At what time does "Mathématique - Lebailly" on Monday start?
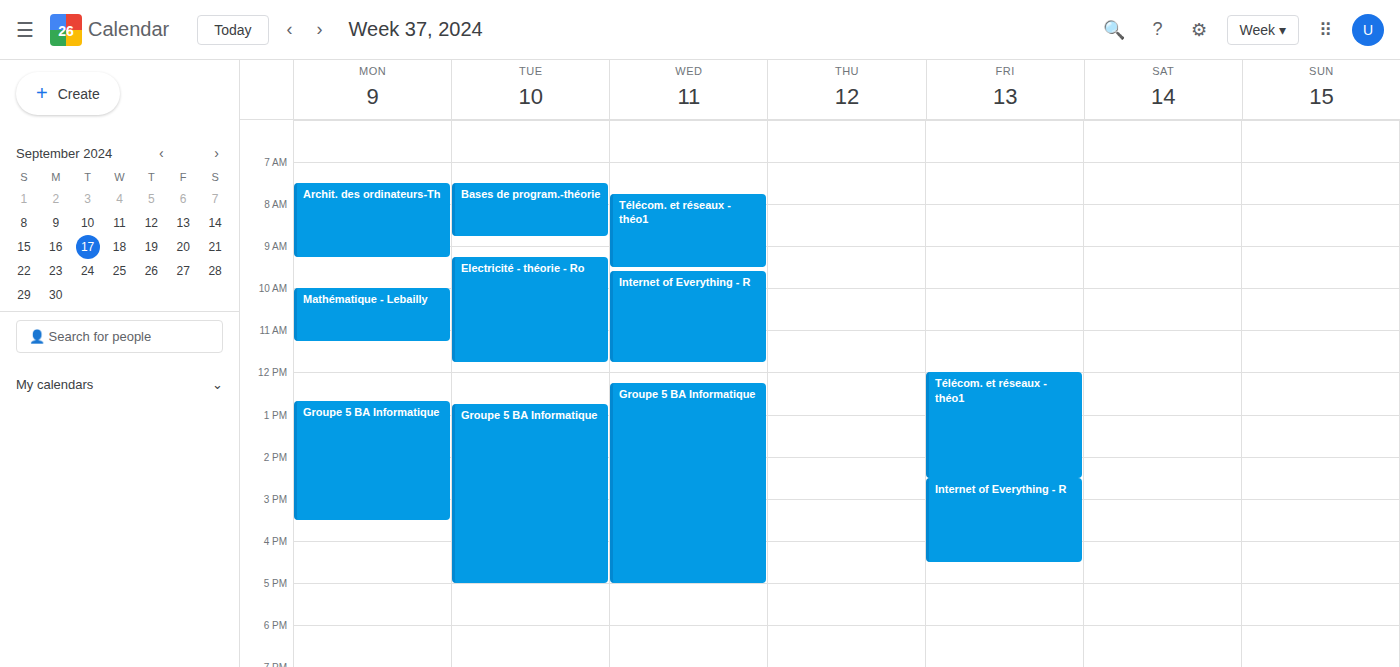
10:00 AM